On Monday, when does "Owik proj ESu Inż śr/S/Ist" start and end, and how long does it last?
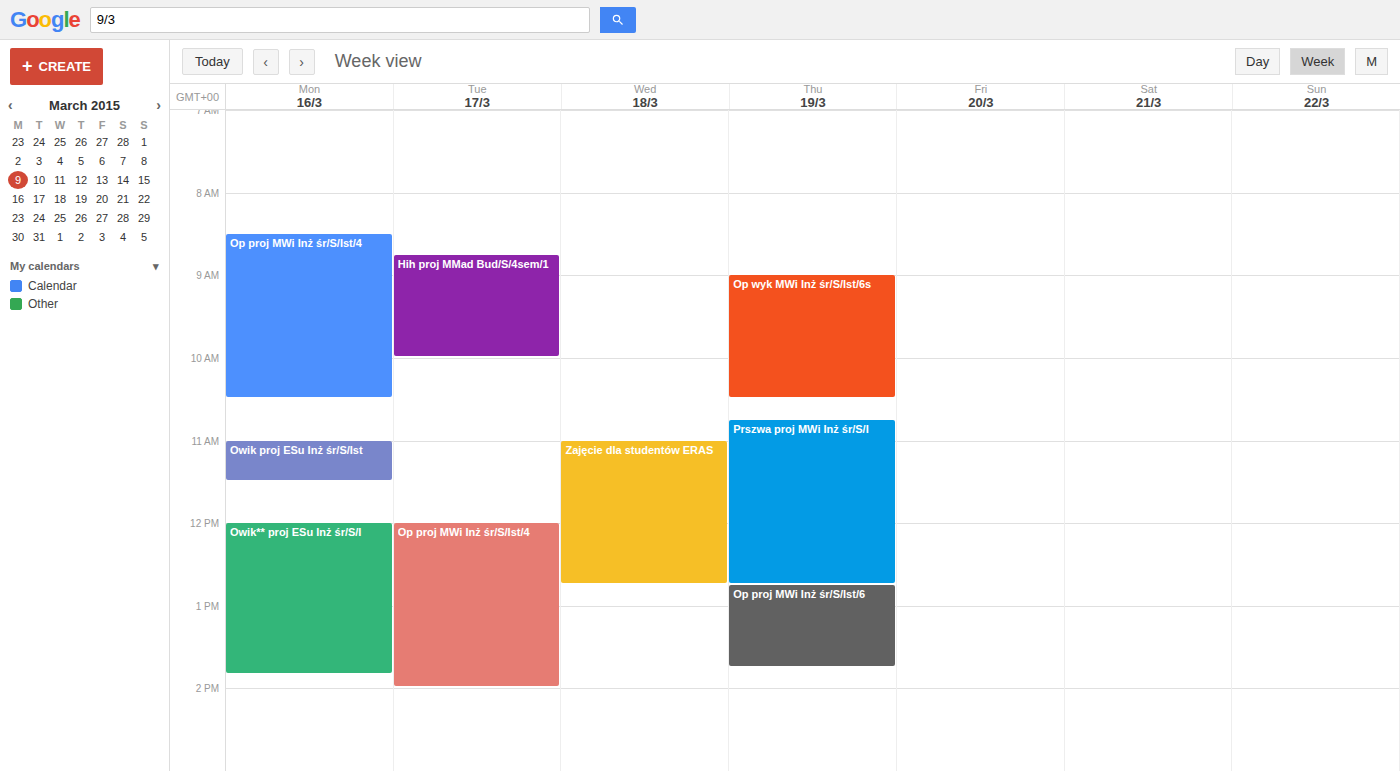
11:00 AM to 11:30 AM, 30 minutes